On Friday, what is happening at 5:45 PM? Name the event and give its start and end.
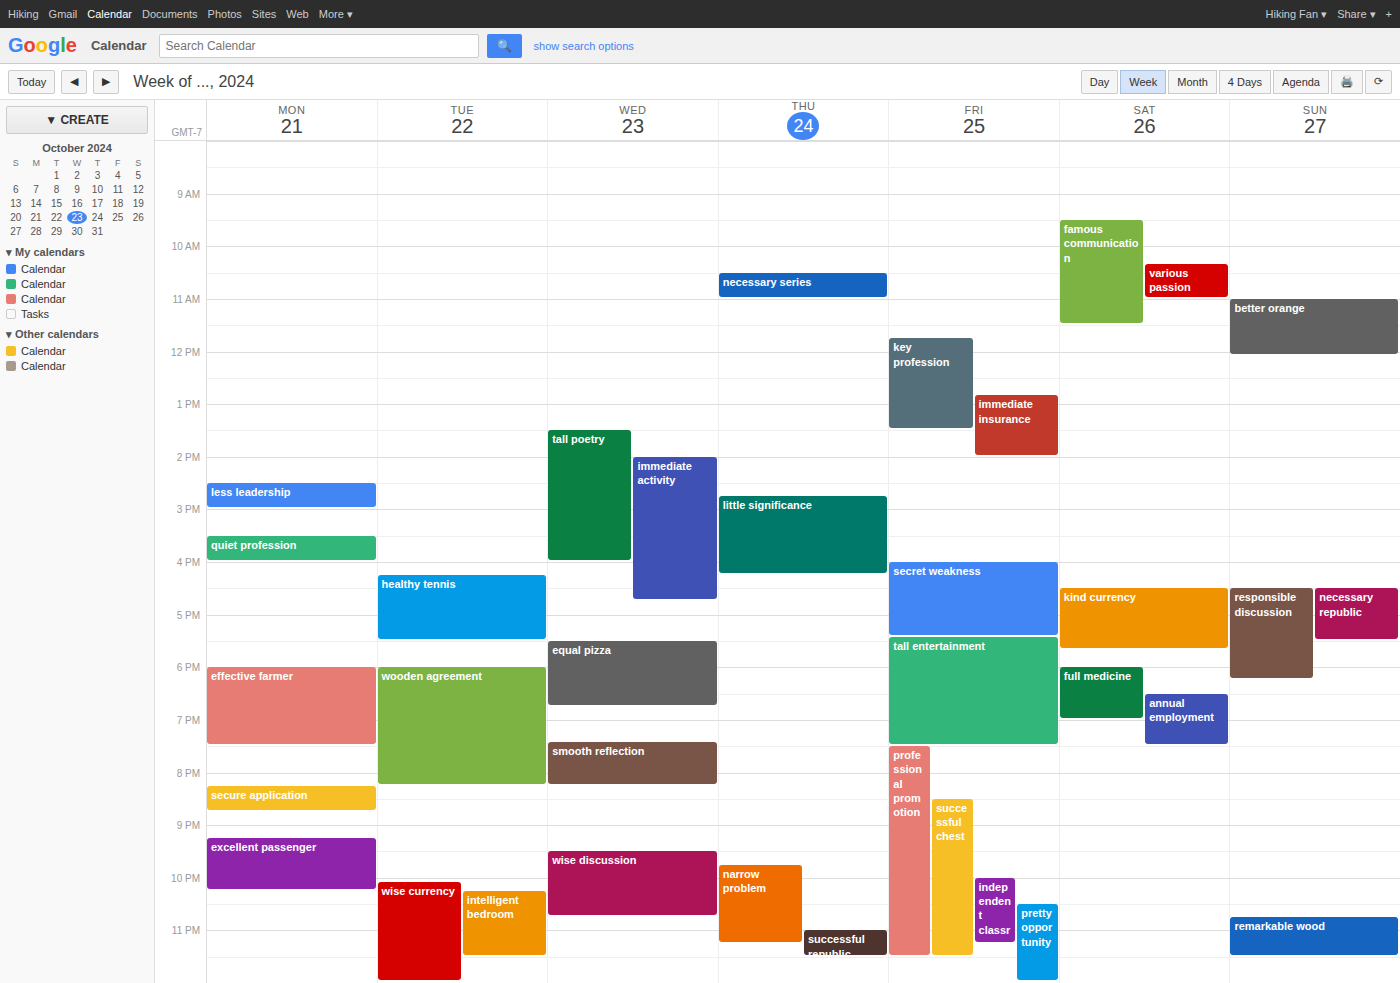
"tall entertainment", 5:25 PM to 7:30 PM